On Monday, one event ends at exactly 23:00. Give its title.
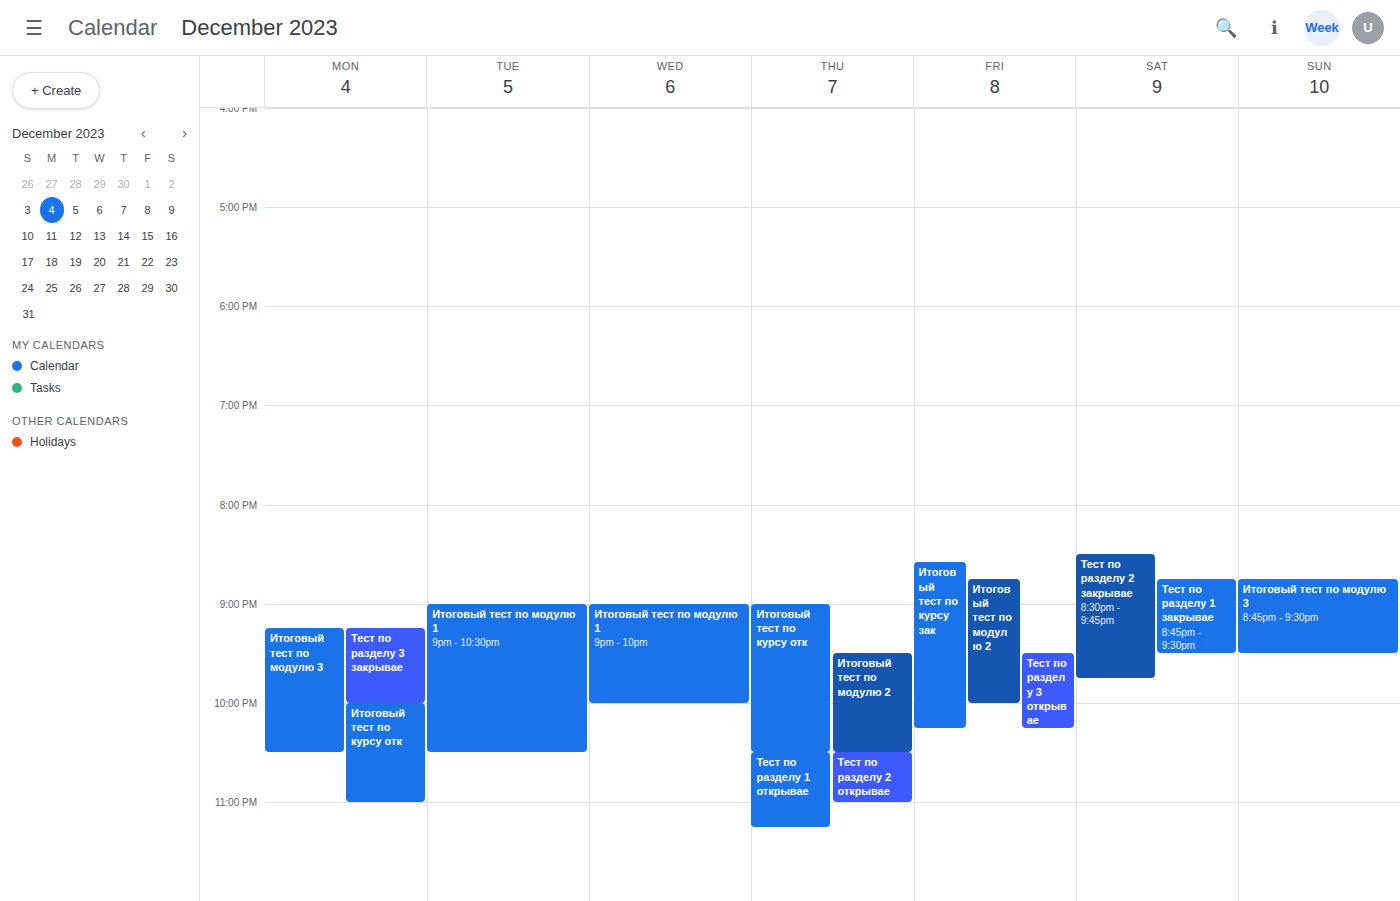
"Итоговый тест по курсу отк"